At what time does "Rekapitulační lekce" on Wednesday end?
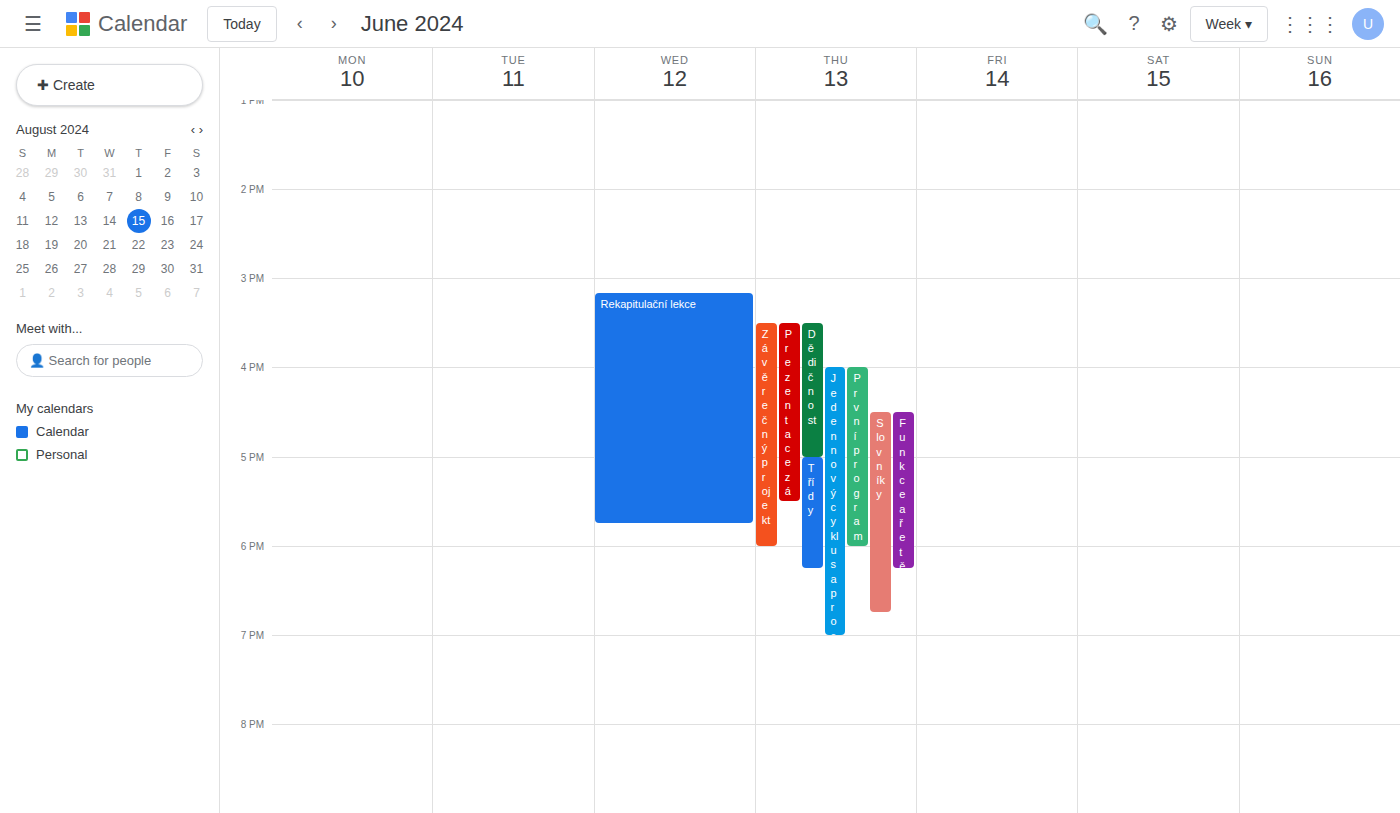
5:45 PM